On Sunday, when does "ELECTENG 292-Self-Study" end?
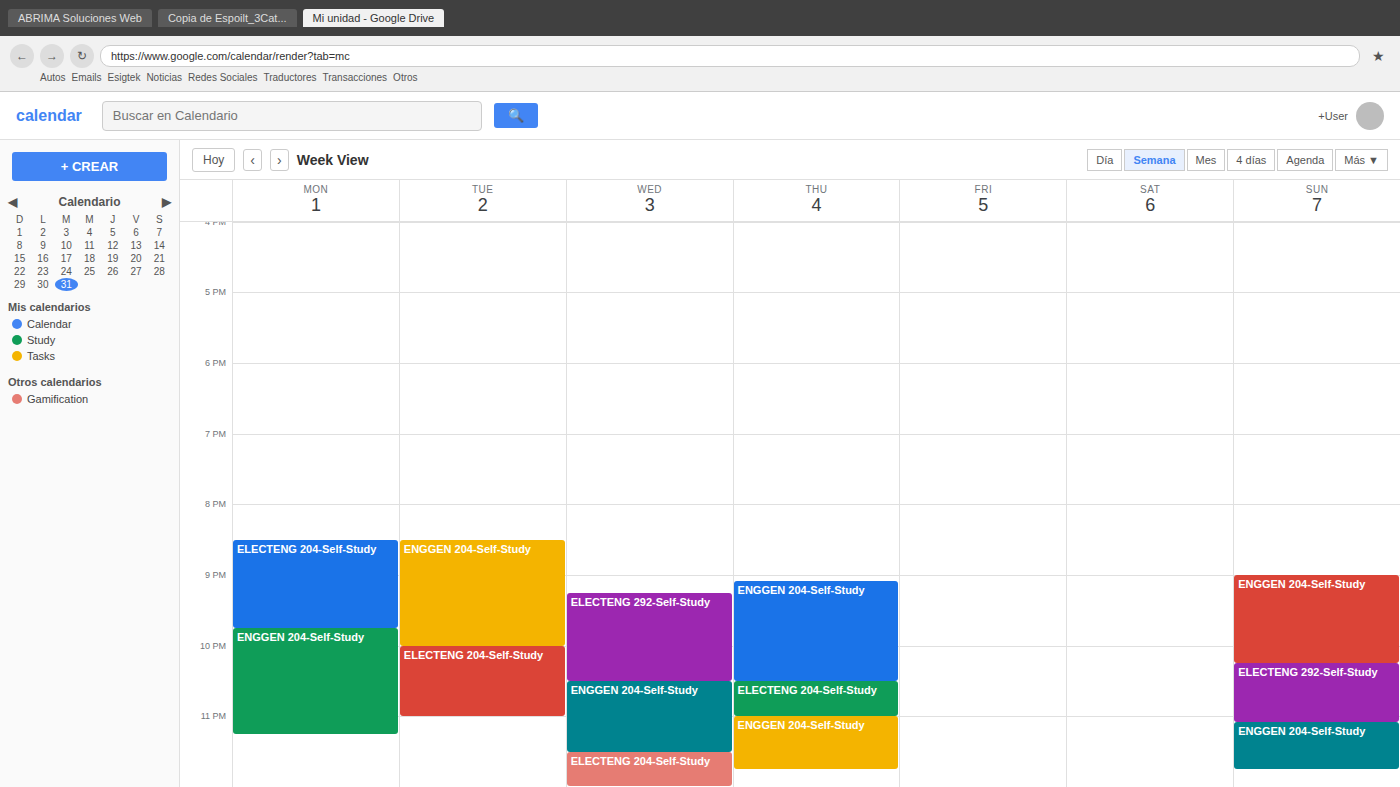
11:05 PM